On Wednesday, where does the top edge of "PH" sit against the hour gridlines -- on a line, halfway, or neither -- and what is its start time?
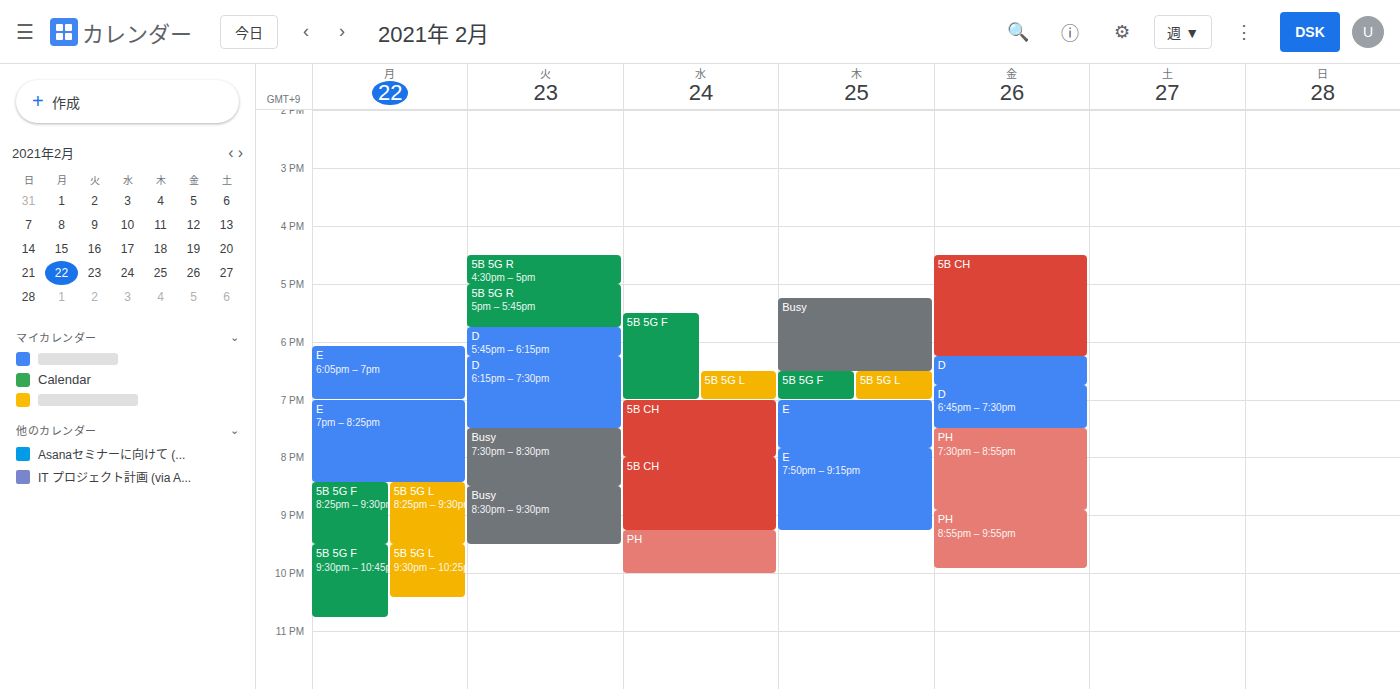
21:15 -- neither: a quarter of the way from the 21:00 line to the 22:00 line.